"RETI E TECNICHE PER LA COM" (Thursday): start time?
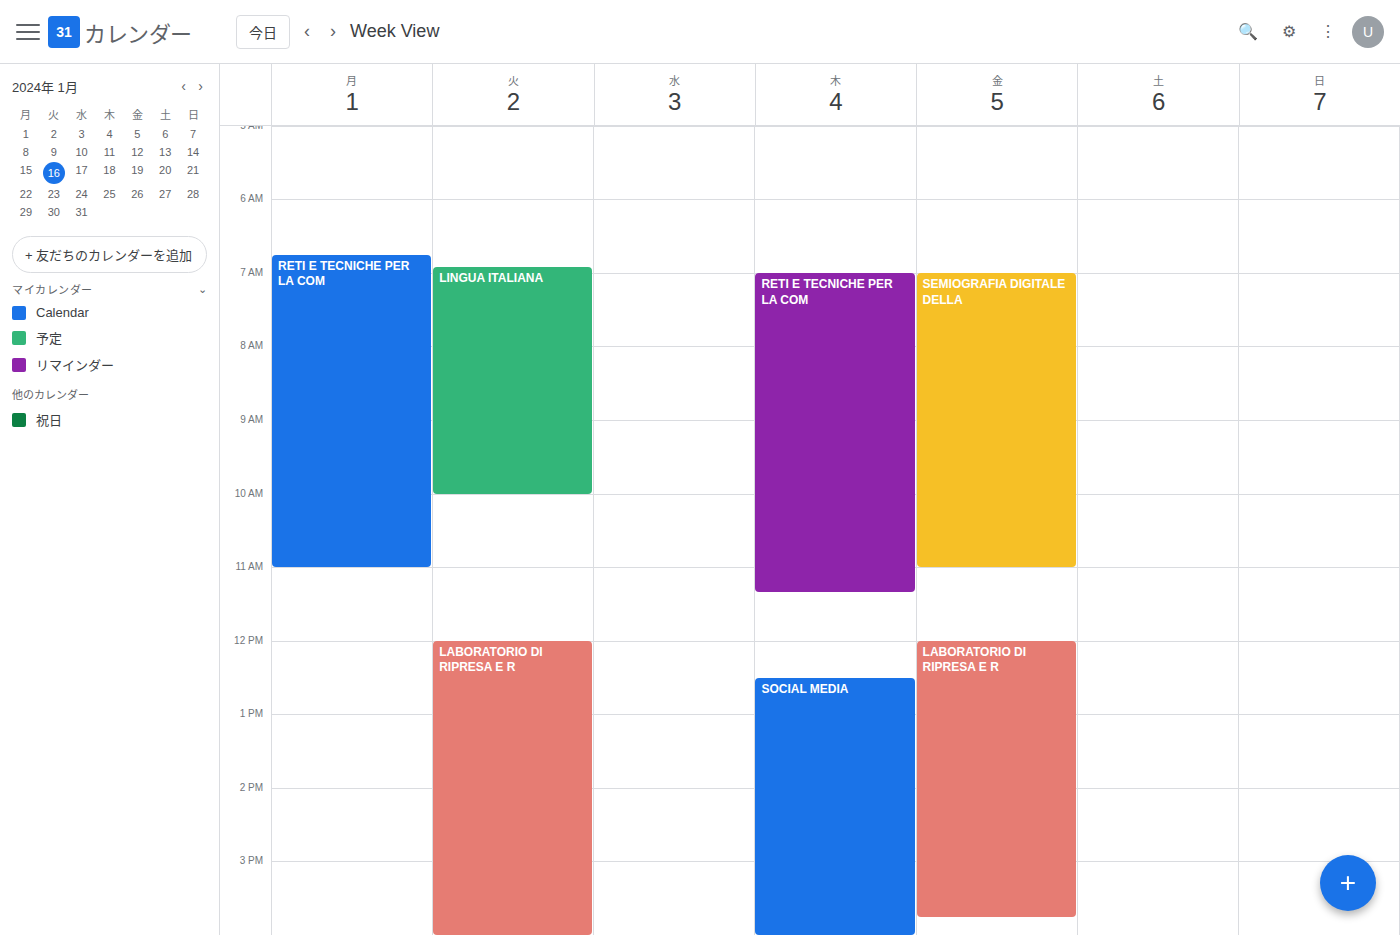
07:00